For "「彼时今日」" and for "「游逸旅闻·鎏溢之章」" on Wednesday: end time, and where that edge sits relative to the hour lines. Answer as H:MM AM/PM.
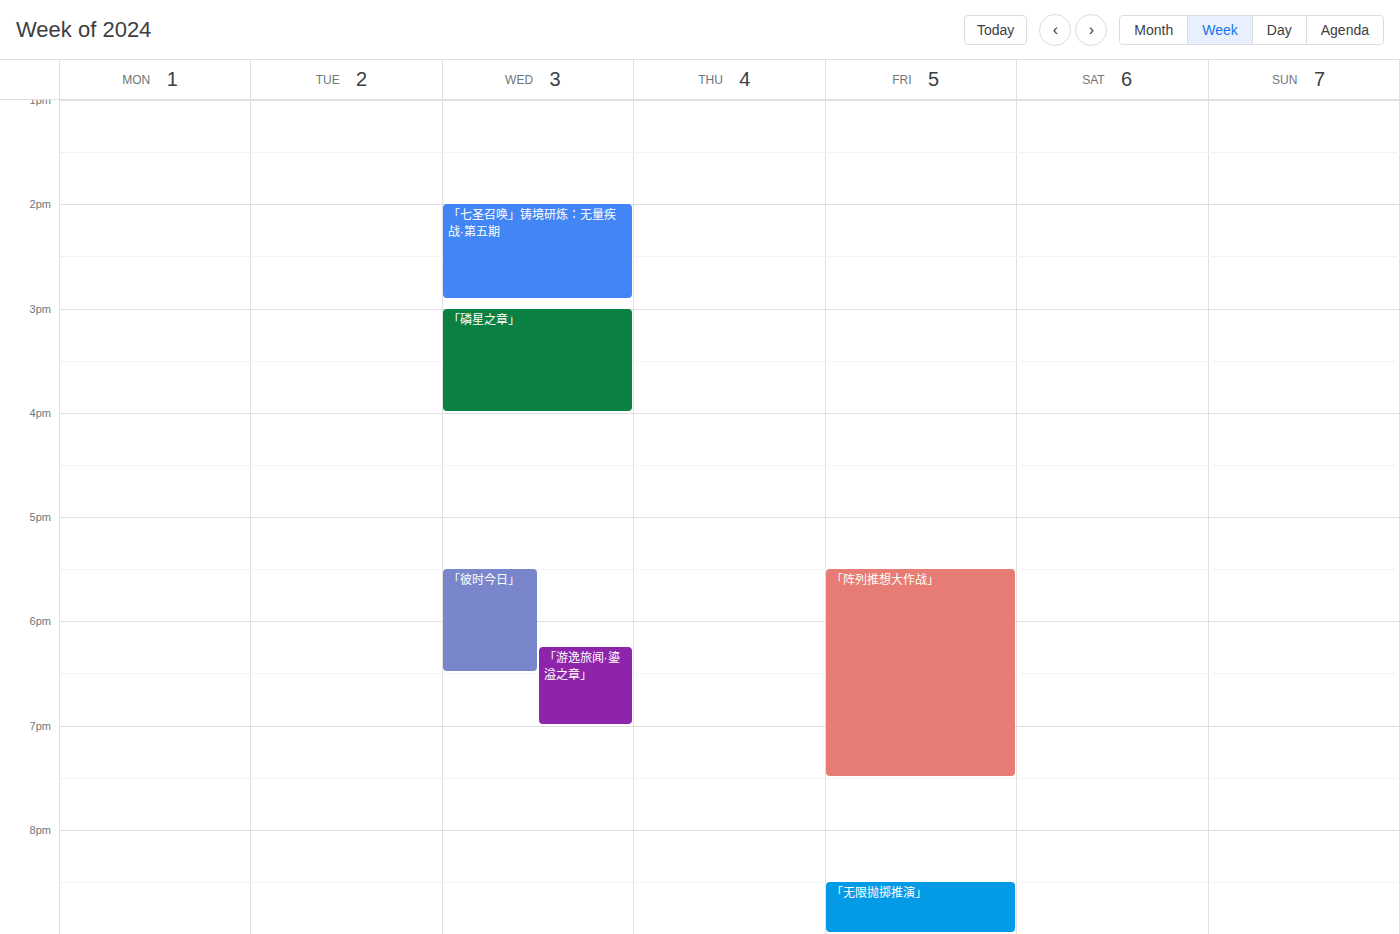
"「彼时今日」": 6:30 PM, halfway between the 6 PM and 7 PM lines. "「游逸旅闻·鎏溢之章」": 7:00 PM, exactly on the 7 PM line.